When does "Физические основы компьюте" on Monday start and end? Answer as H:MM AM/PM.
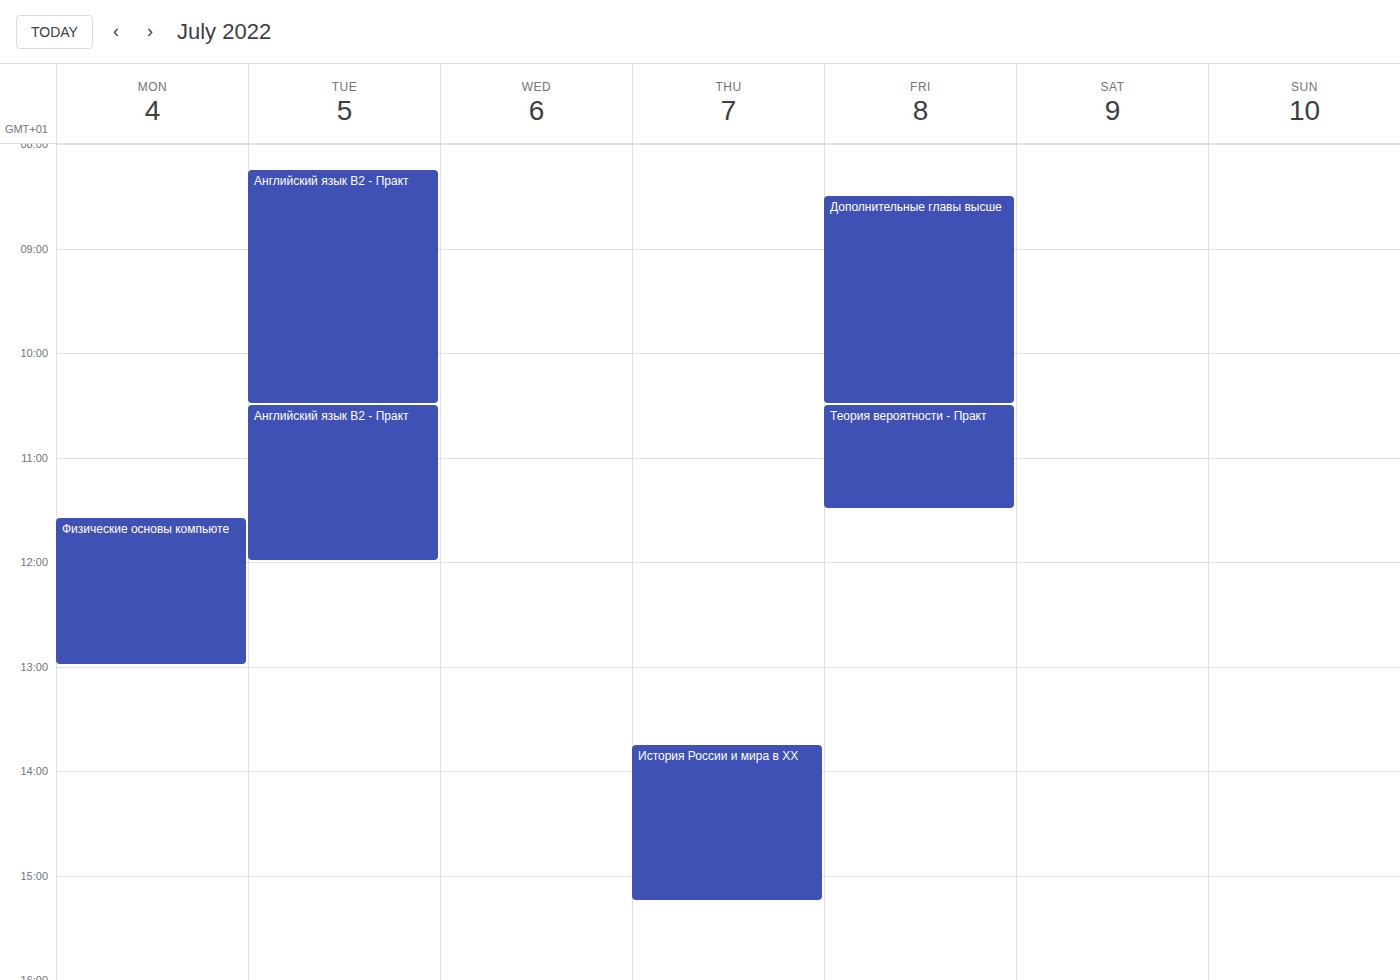
11:35 AM to 1:00 PM